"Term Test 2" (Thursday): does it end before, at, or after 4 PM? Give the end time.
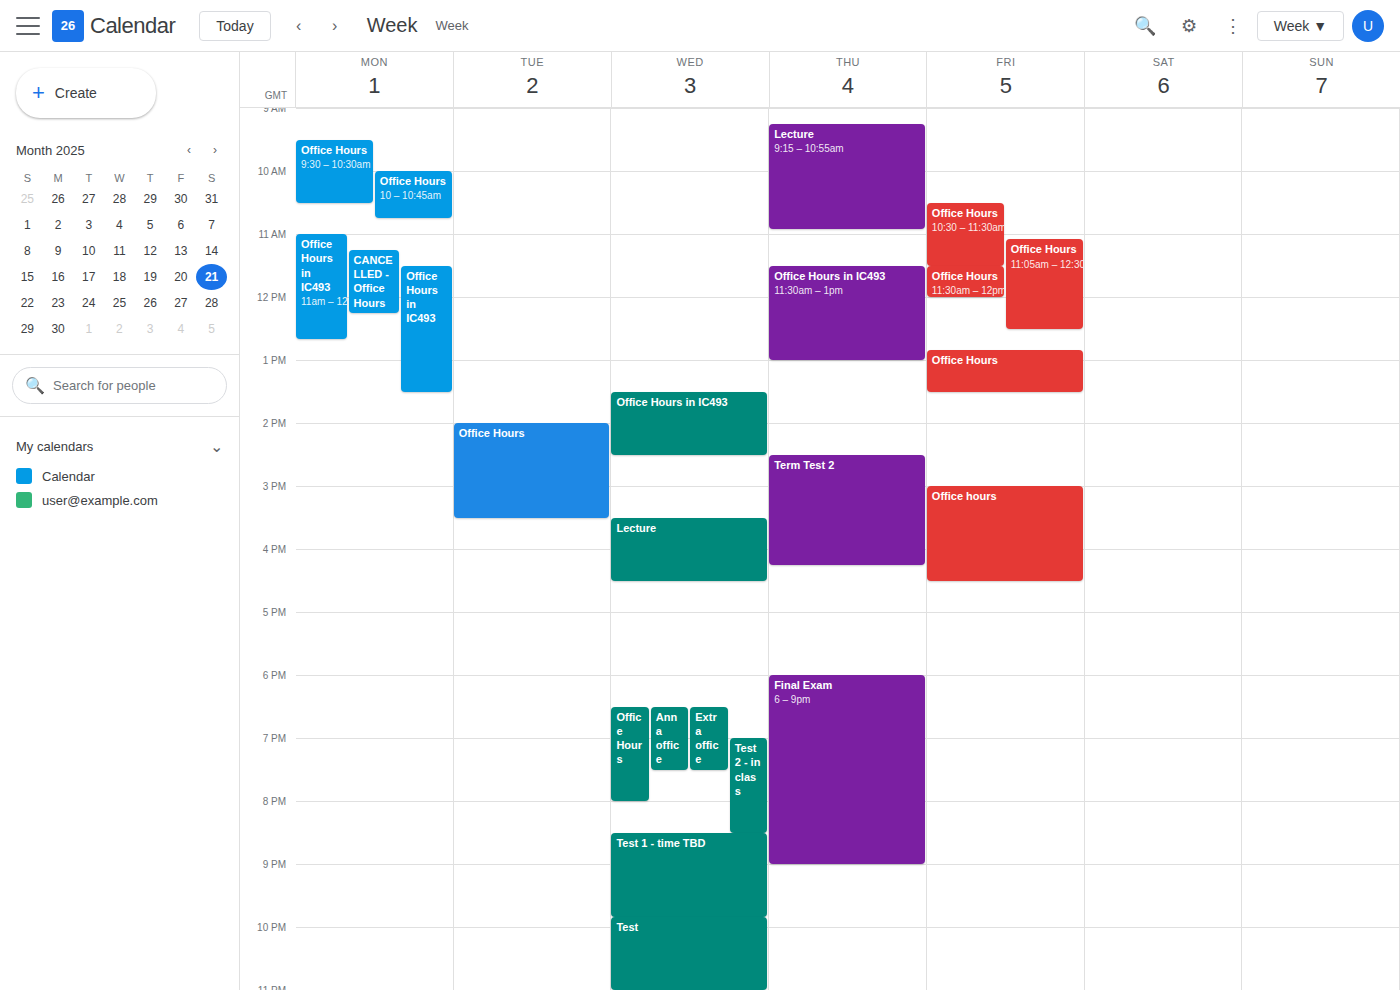
4:15 PM -- after 4 PM, 15 minutes below the 4 PM line.